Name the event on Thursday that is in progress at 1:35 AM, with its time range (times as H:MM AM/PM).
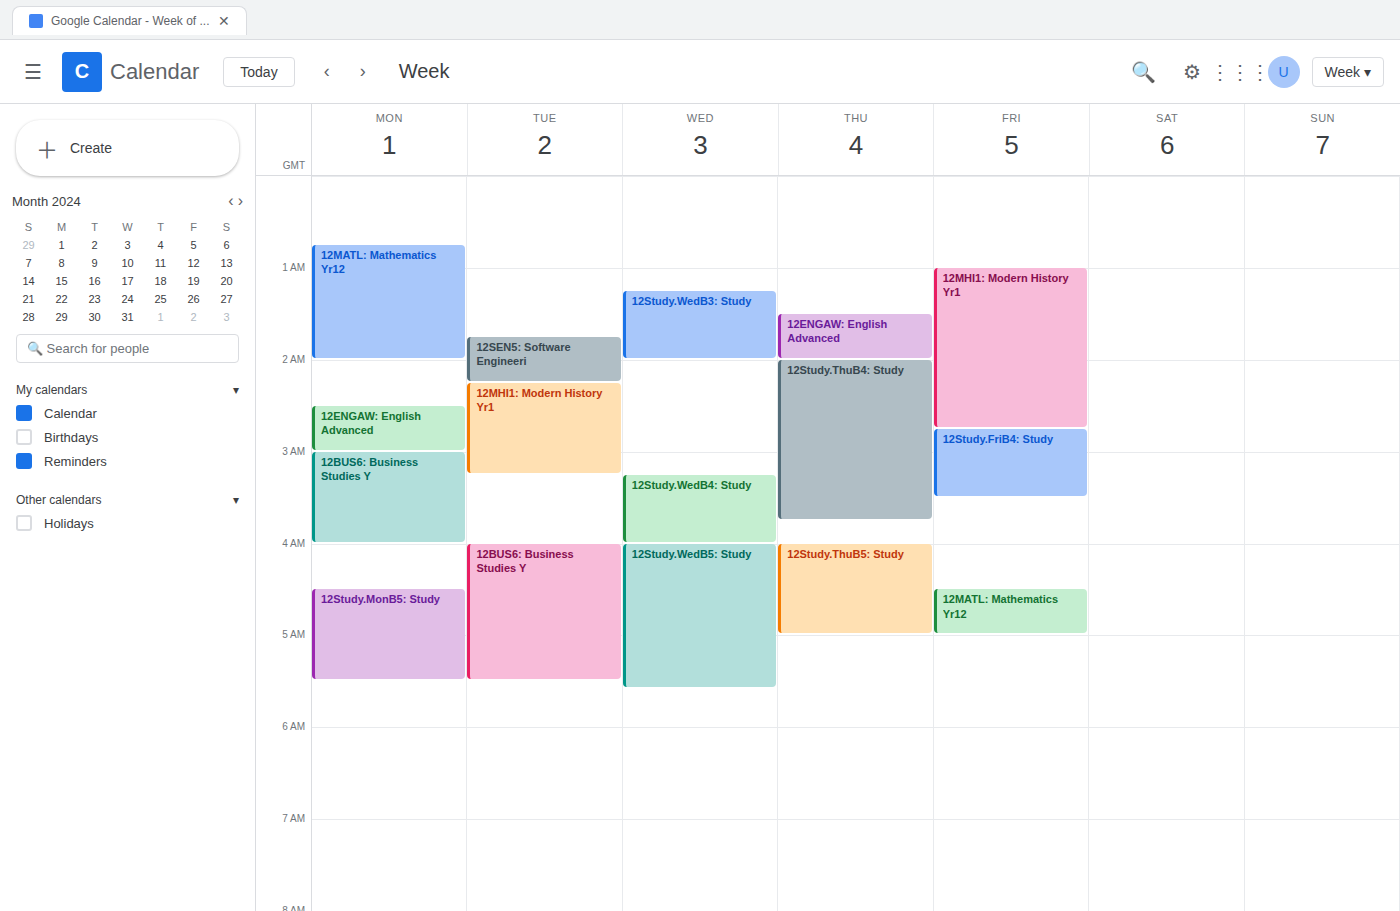
"12ENGAW: English Advanced", 1:30 AM to 2:00 AM